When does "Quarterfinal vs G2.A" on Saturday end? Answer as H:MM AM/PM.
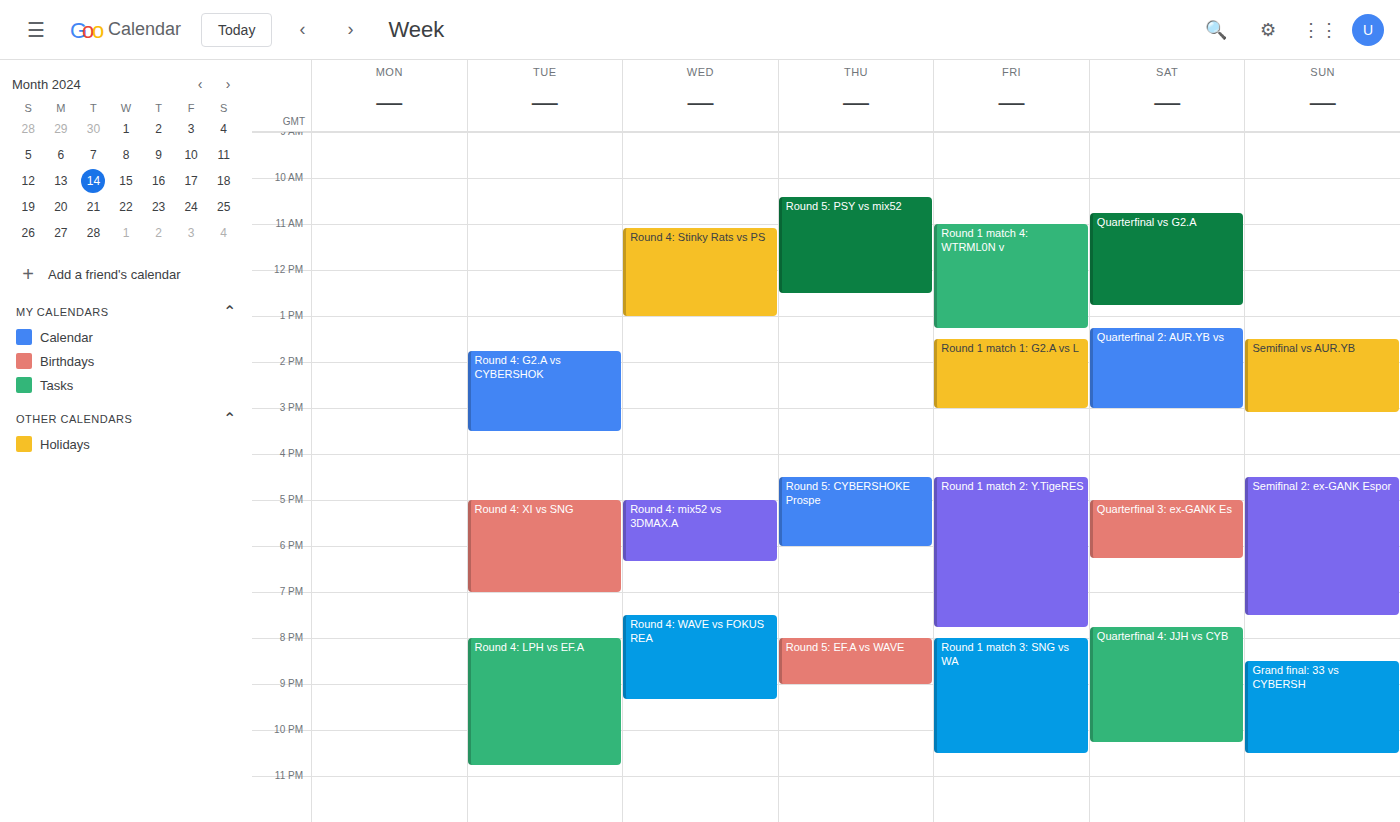
12:45 PM